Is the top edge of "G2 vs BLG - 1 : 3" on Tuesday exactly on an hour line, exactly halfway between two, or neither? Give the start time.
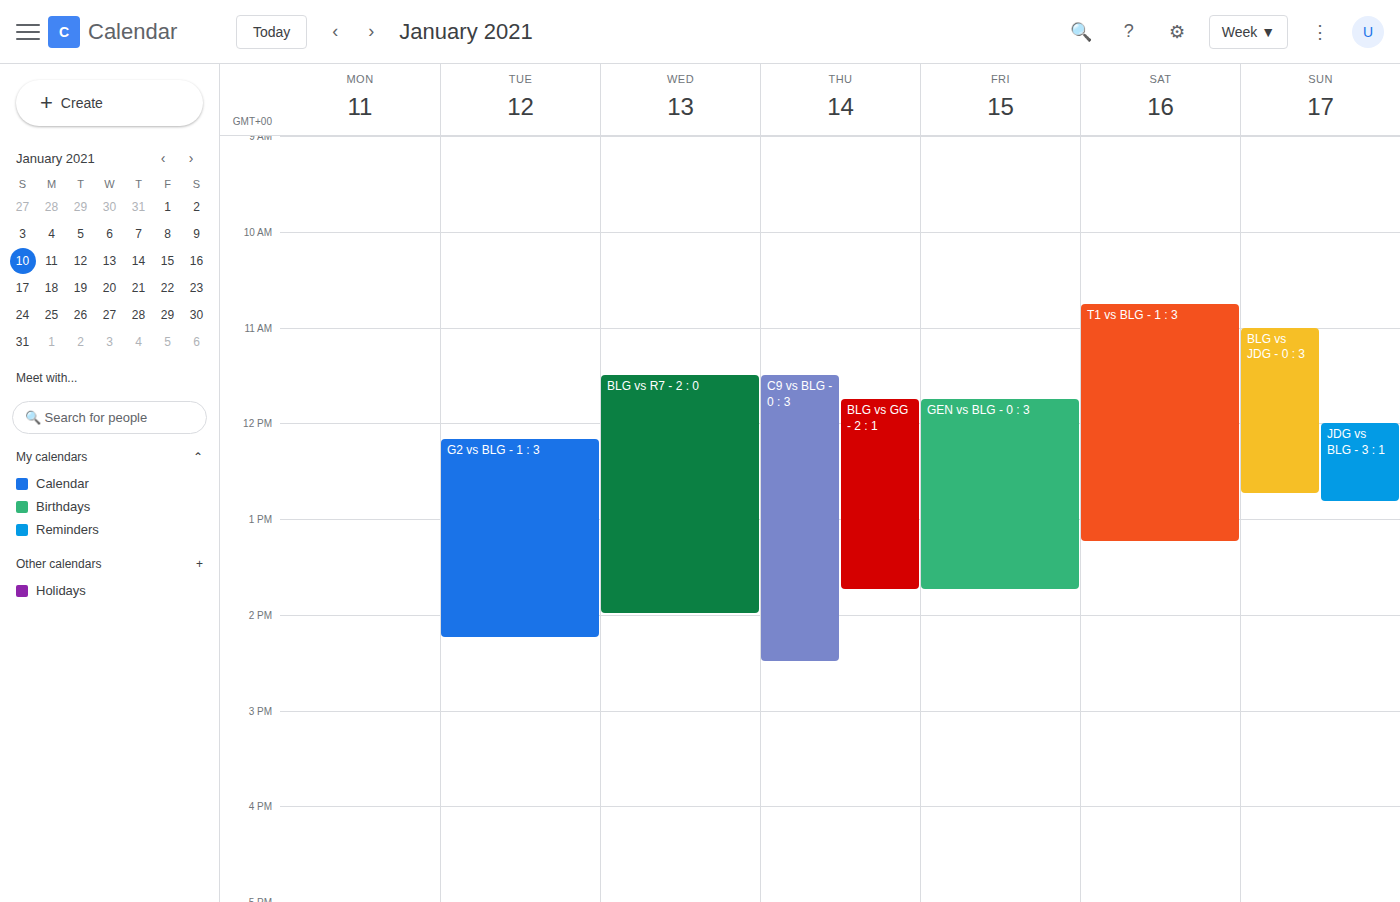
12:10 PM -- neither: 10 minutes below the 12 PM line and 50 minutes above the 1 PM line.